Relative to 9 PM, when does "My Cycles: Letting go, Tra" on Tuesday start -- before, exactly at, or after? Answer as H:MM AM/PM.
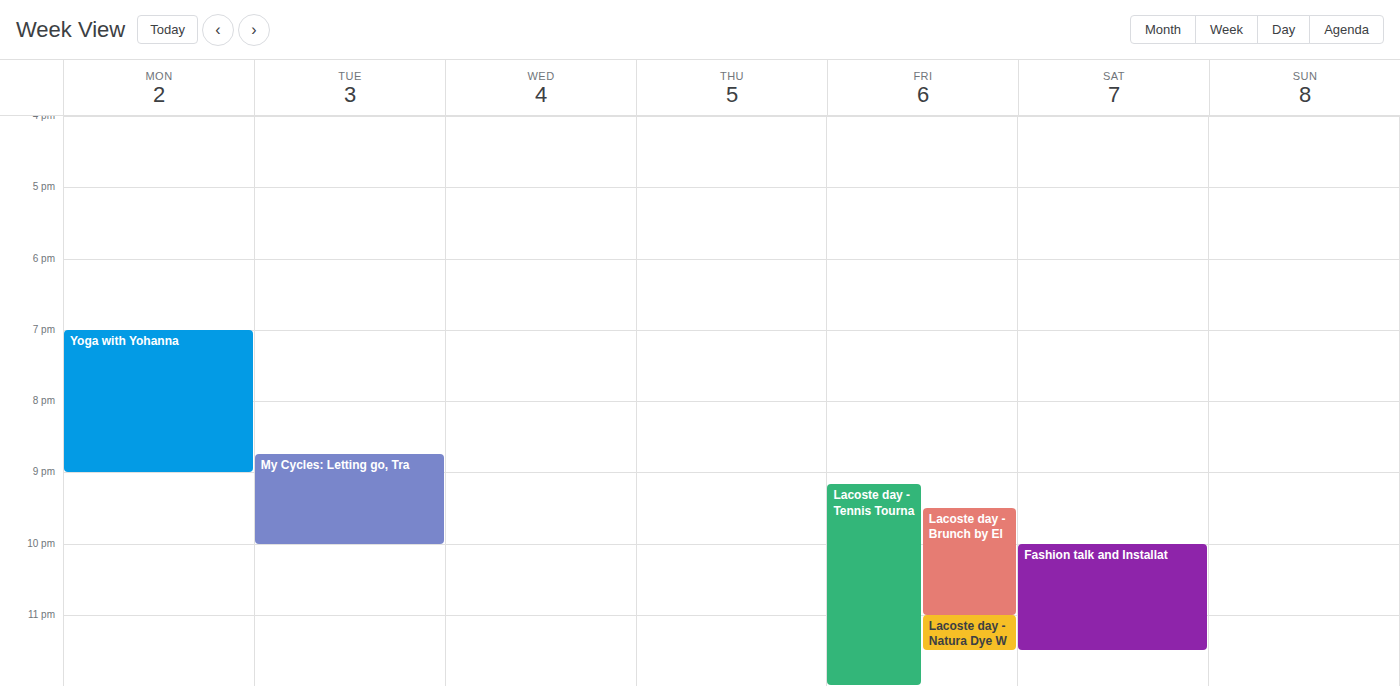
8:45 PM -- before 9 PM, 15 minutes above the 9 PM line.